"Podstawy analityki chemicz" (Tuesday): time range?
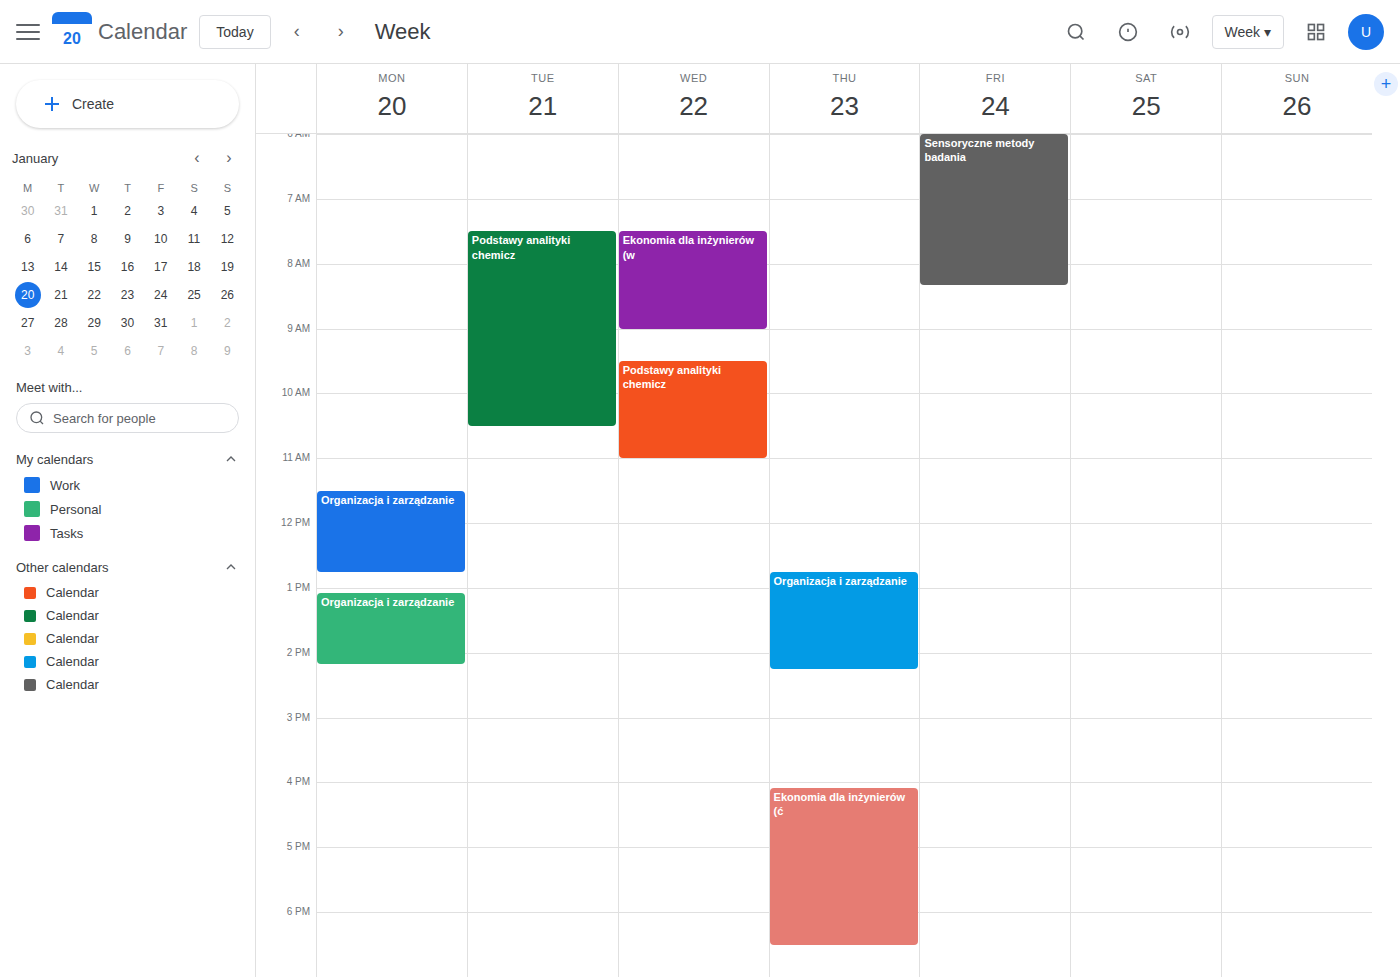
7:30 AM to 10:30 AM